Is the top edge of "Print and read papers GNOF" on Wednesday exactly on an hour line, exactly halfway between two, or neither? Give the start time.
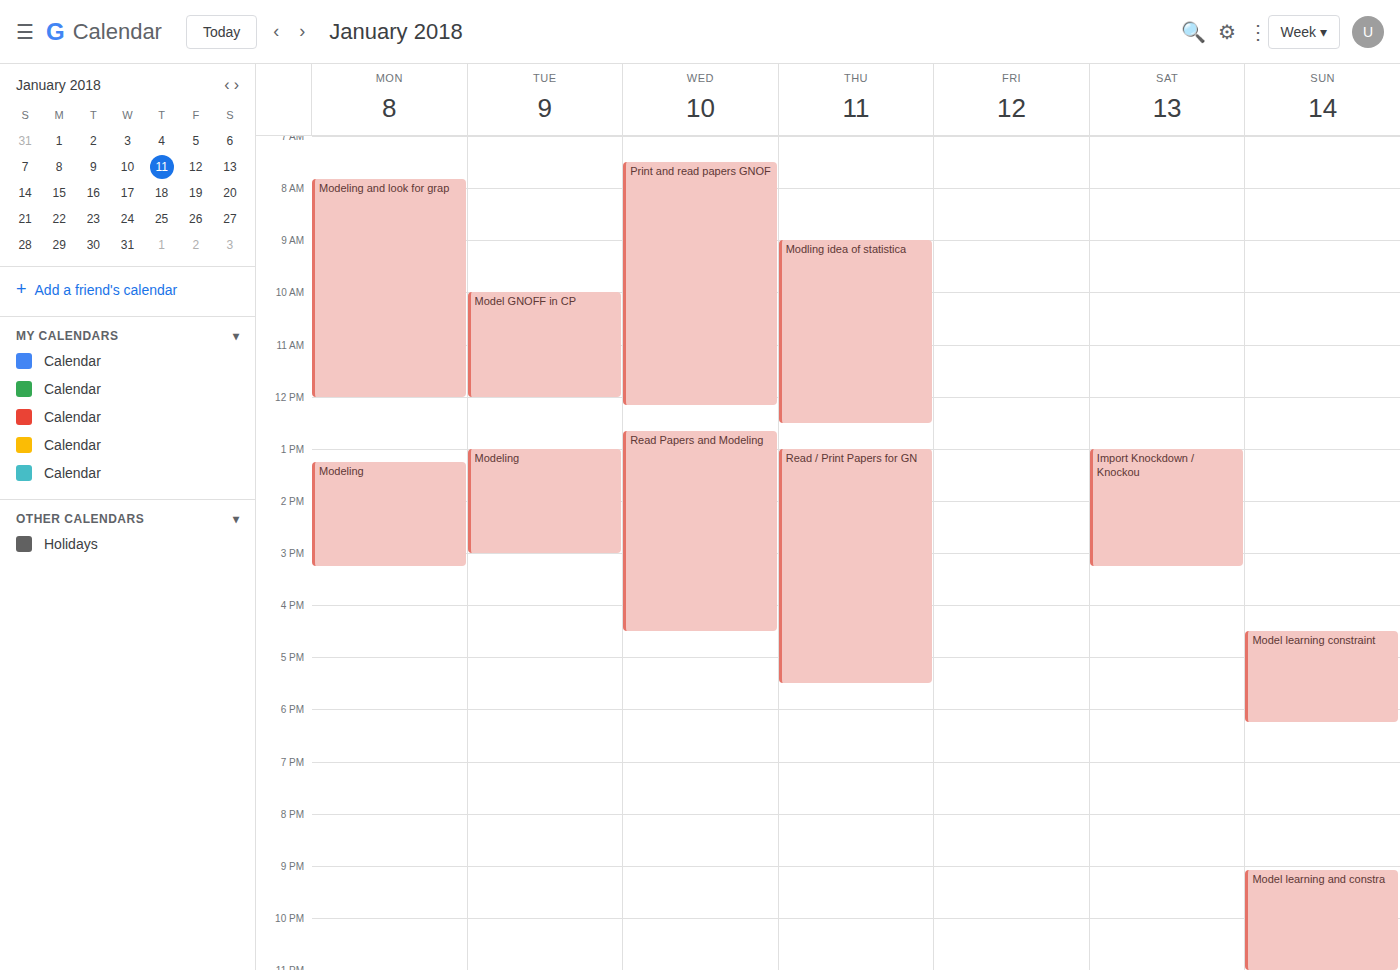
7:30 AM -- halfway between the 7 AM and 8 AM lines.